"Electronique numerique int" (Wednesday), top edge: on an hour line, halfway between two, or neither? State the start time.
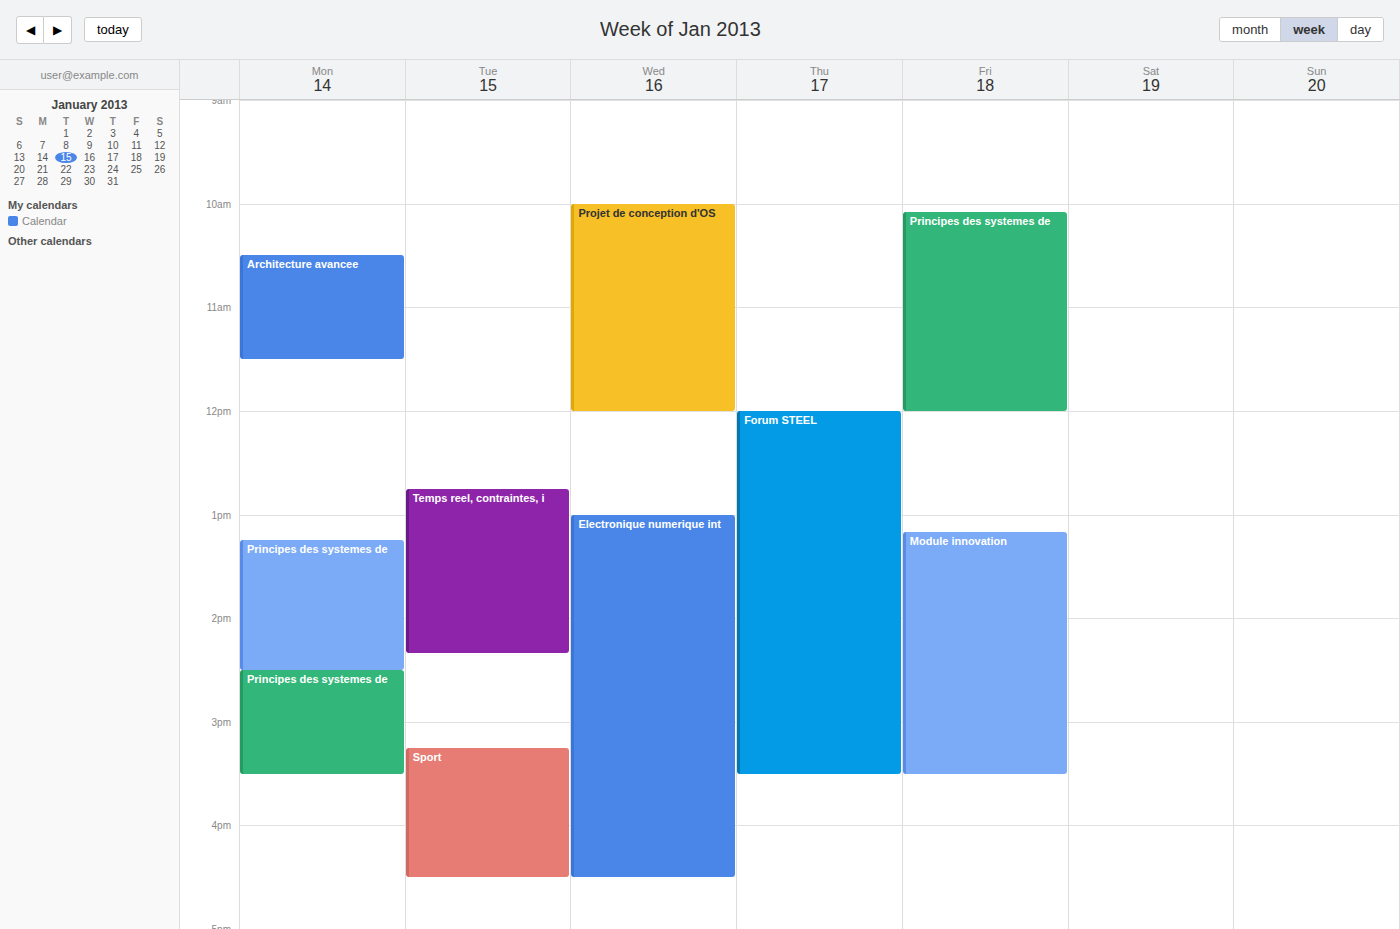
1:00 PM -- exactly on the 1 PM line.